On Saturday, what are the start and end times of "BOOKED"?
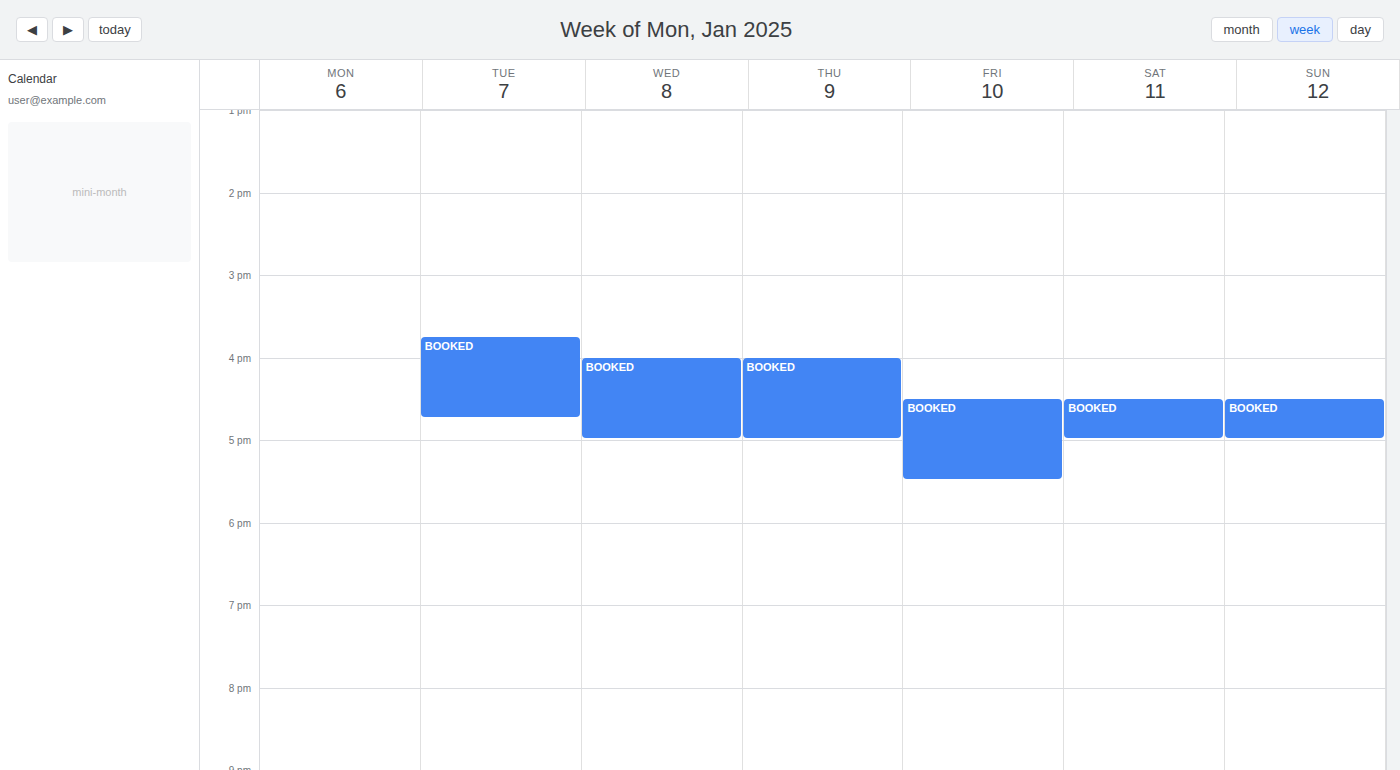
4:30 PM to 5:00 PM